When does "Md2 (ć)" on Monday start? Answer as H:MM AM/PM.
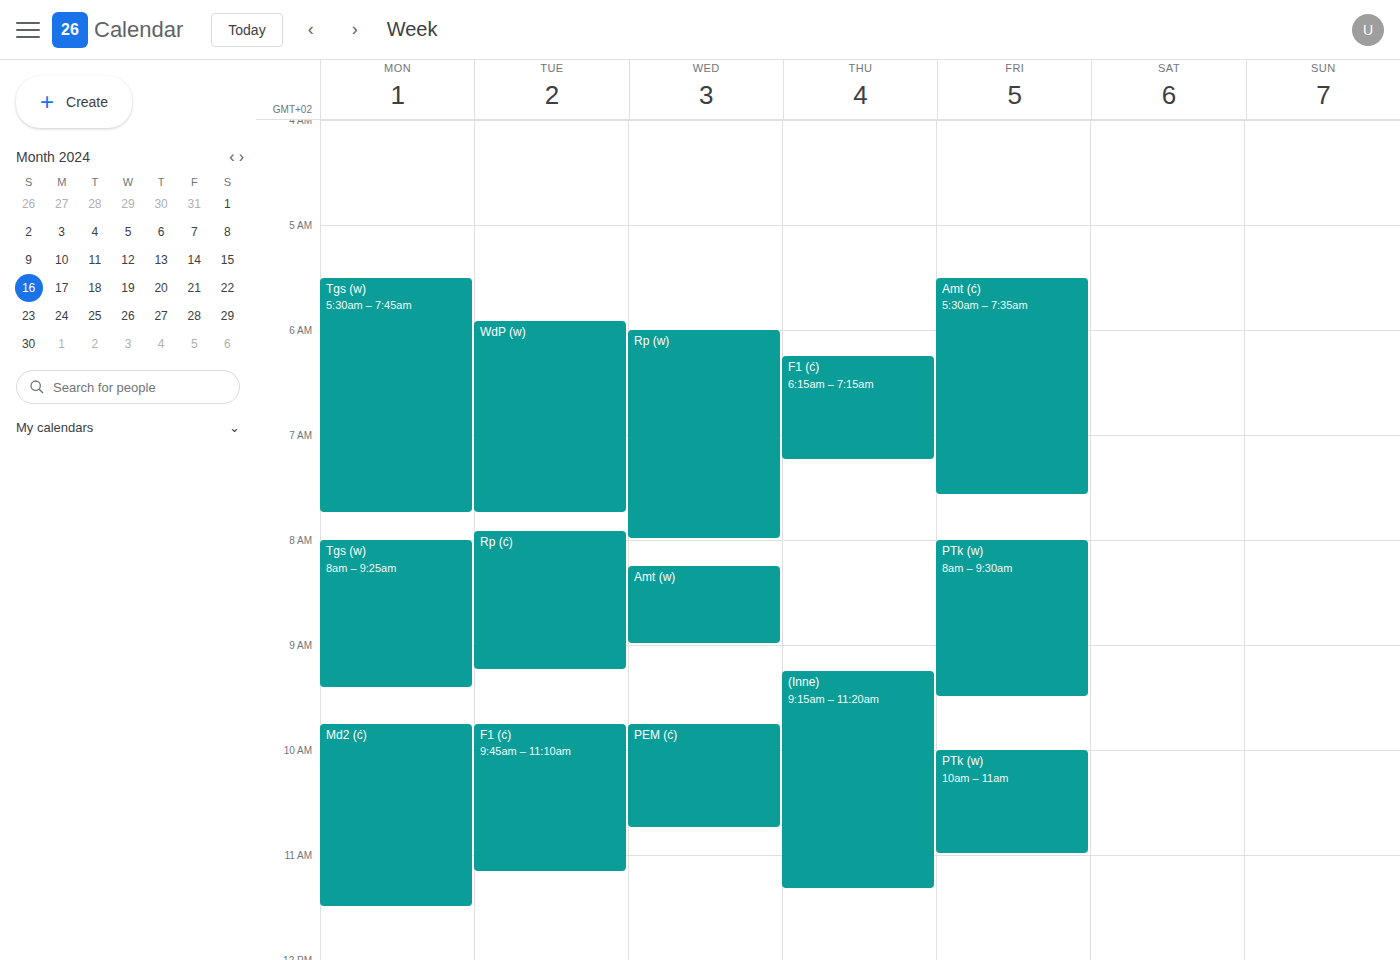
9:45 AM